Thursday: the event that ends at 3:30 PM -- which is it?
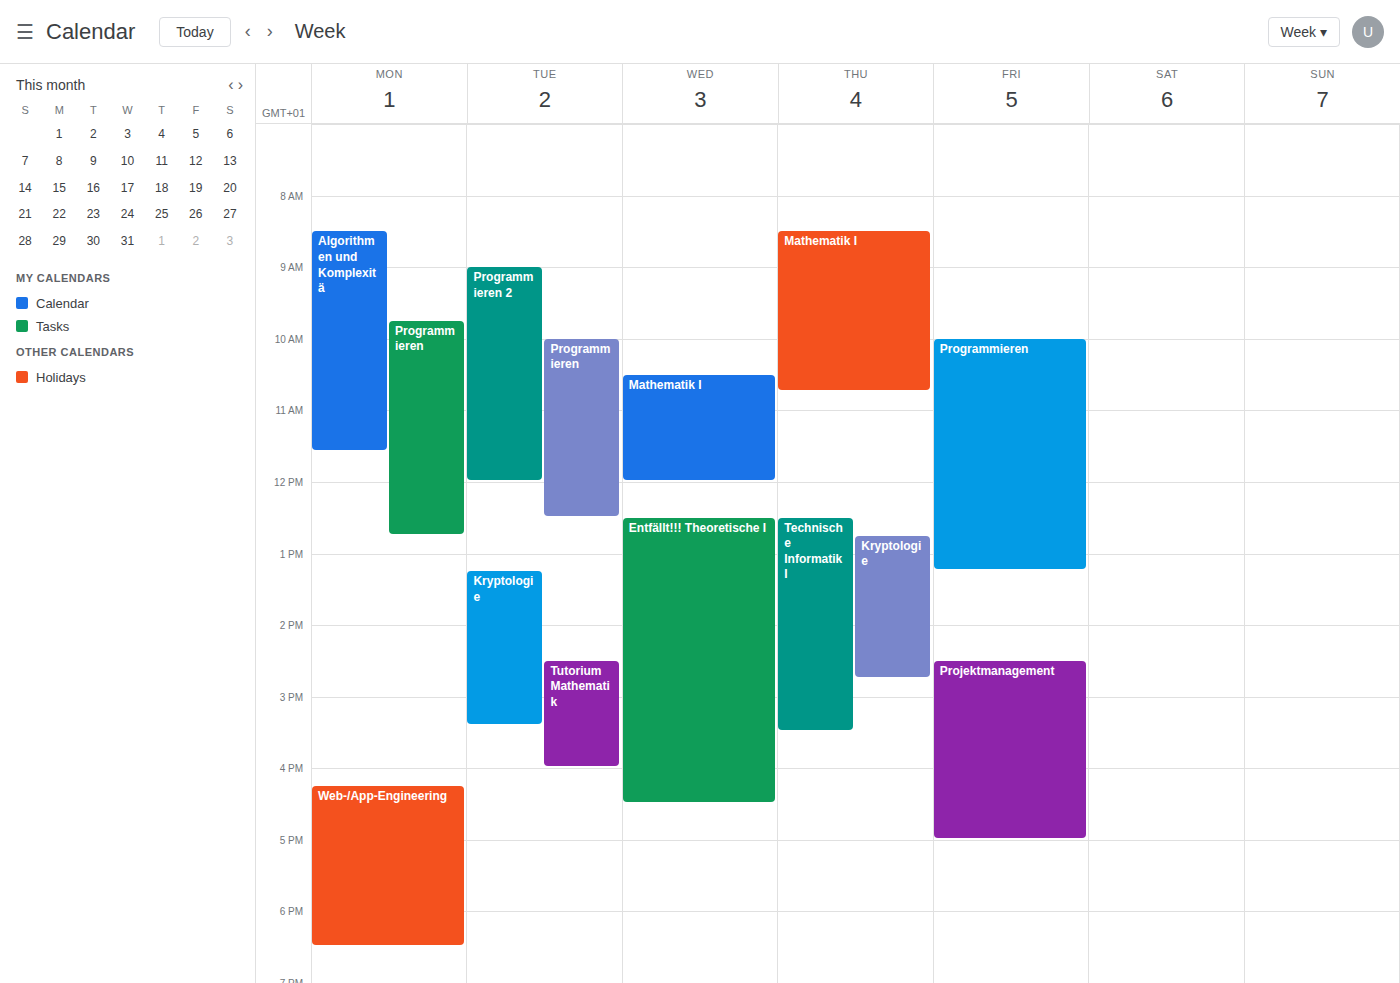
"Technische Informatik I"